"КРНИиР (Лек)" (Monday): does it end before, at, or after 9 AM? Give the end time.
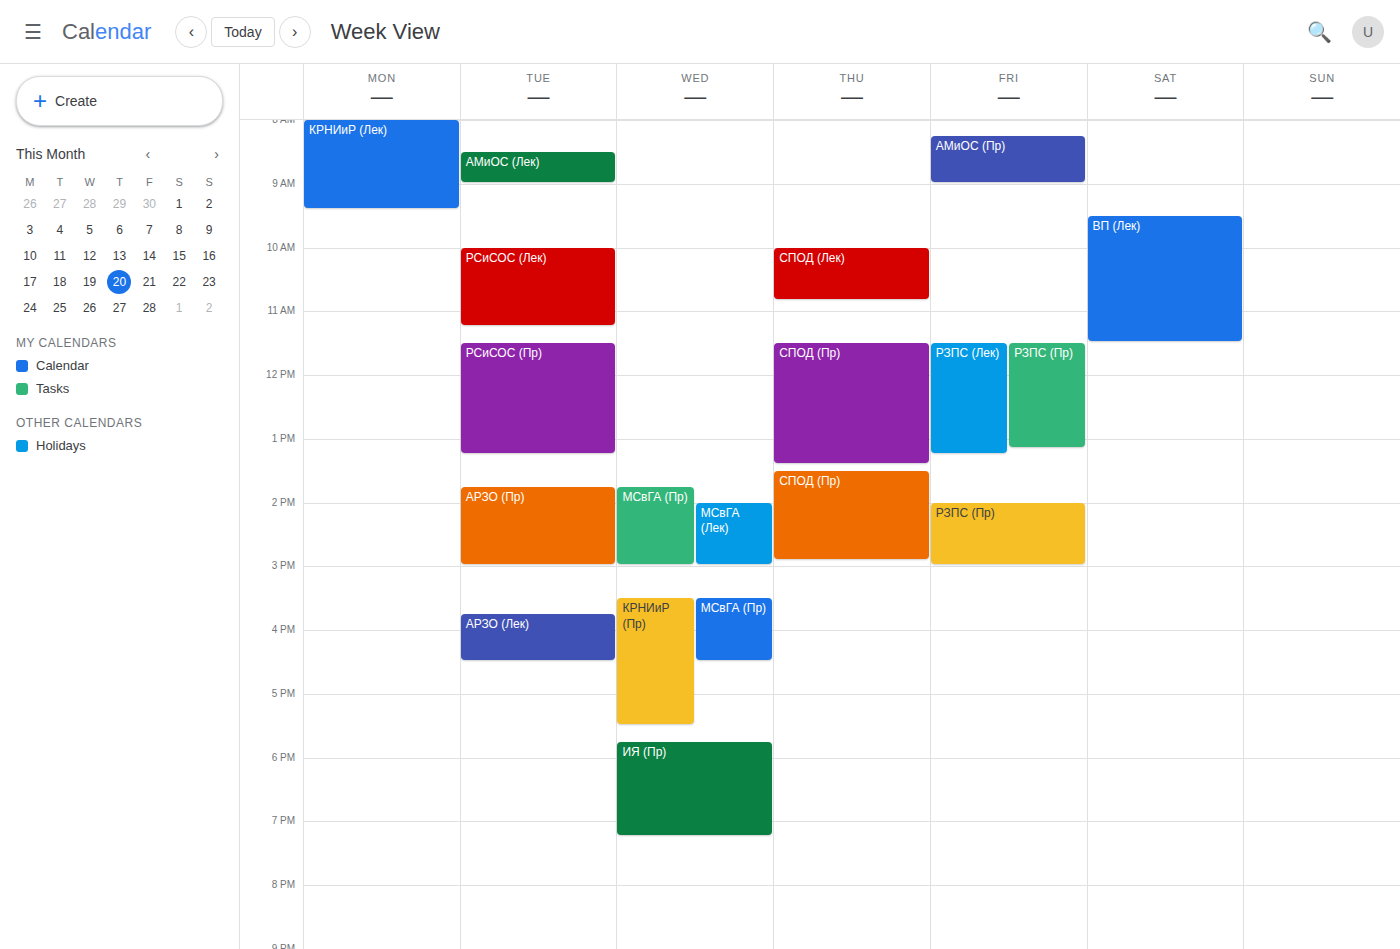
9:25 AM -- after 9 AM, 25 minutes below the 9 AM line.